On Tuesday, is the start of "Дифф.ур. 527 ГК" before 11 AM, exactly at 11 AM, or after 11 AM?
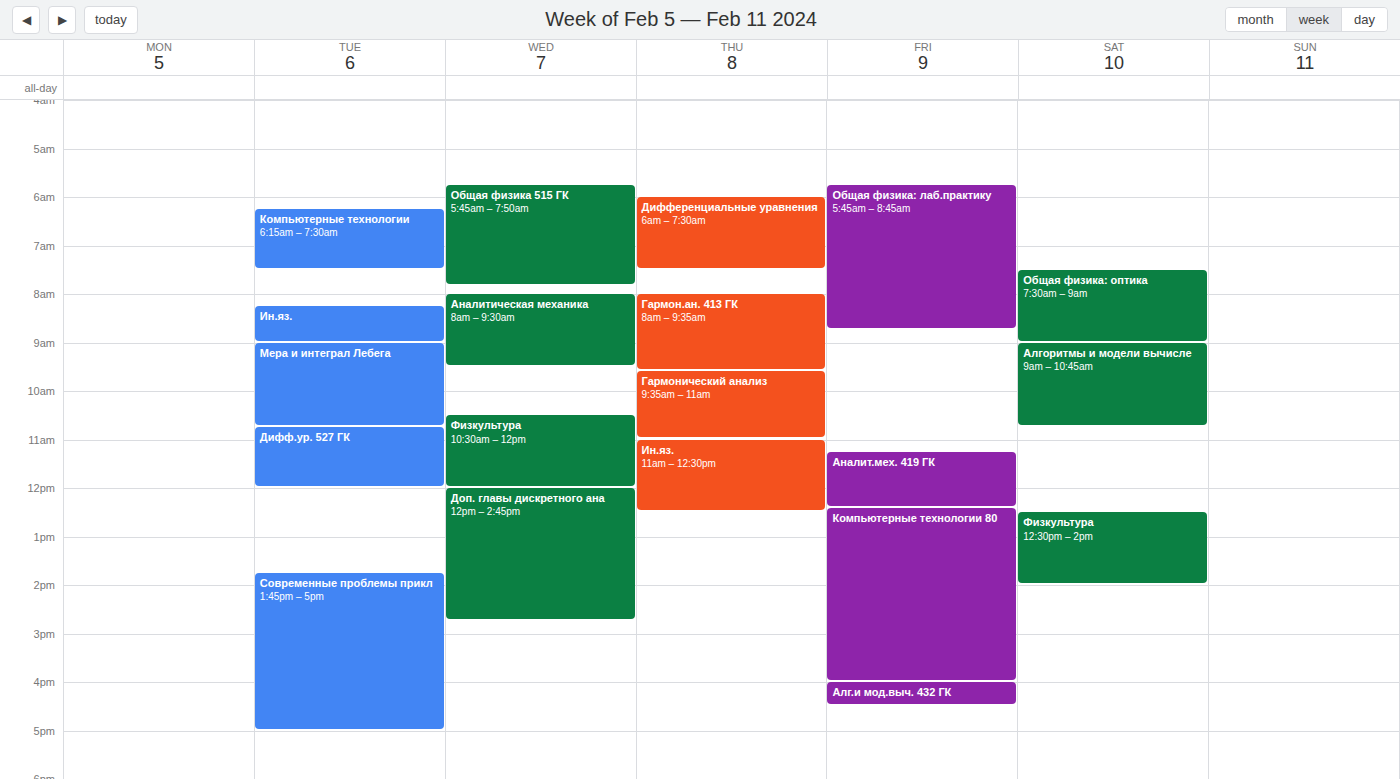
10:45 AM -- before 11 AM, 15 minutes above the 11 AM line.